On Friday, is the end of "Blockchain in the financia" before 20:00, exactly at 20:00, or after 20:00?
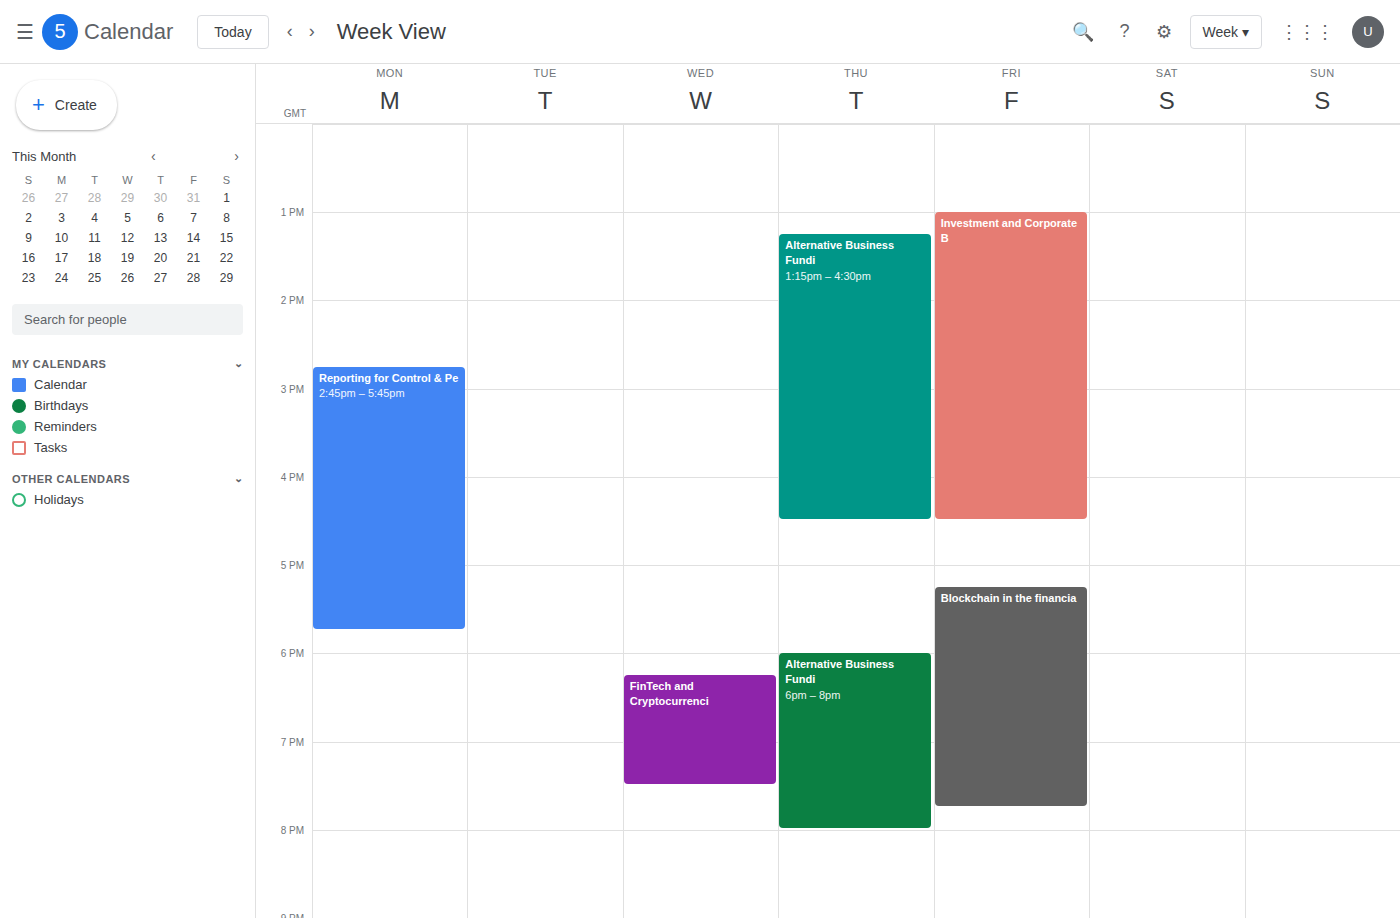
19:45 -- before 20:00, 15 minutes above the 20:00 line.